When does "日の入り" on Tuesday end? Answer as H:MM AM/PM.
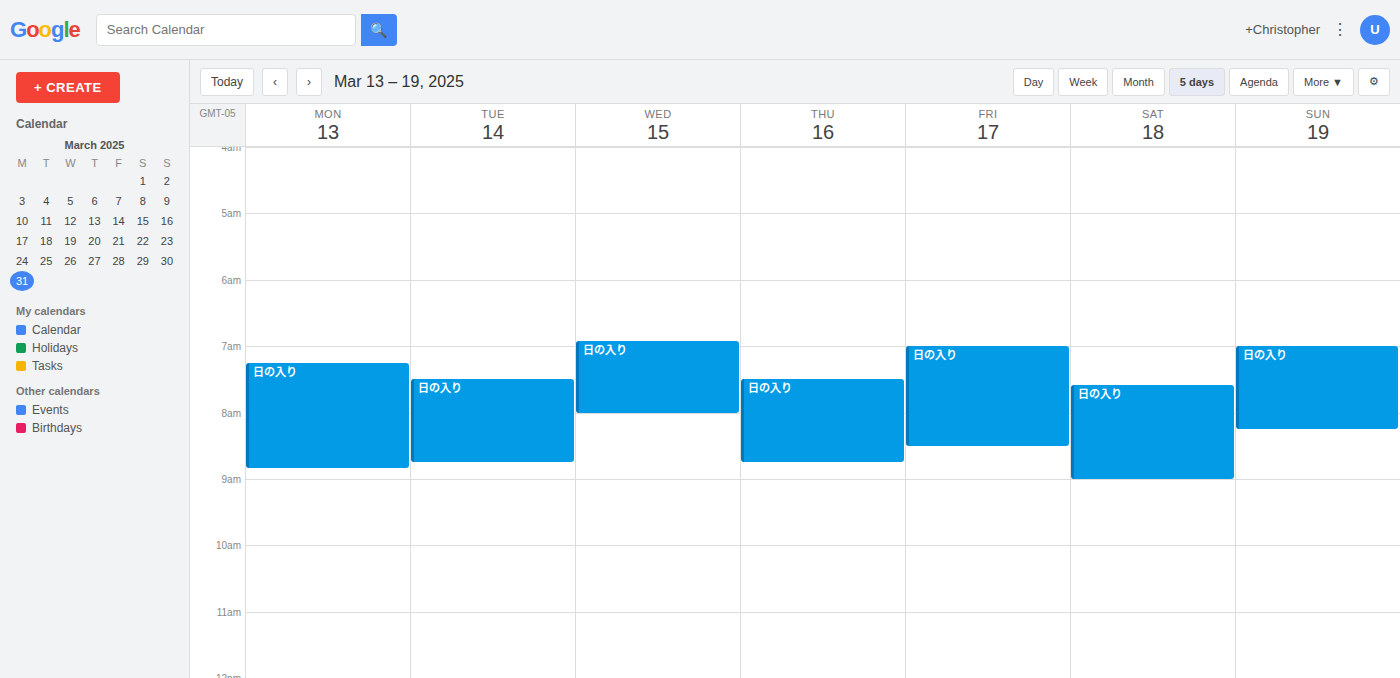
8:45 AM